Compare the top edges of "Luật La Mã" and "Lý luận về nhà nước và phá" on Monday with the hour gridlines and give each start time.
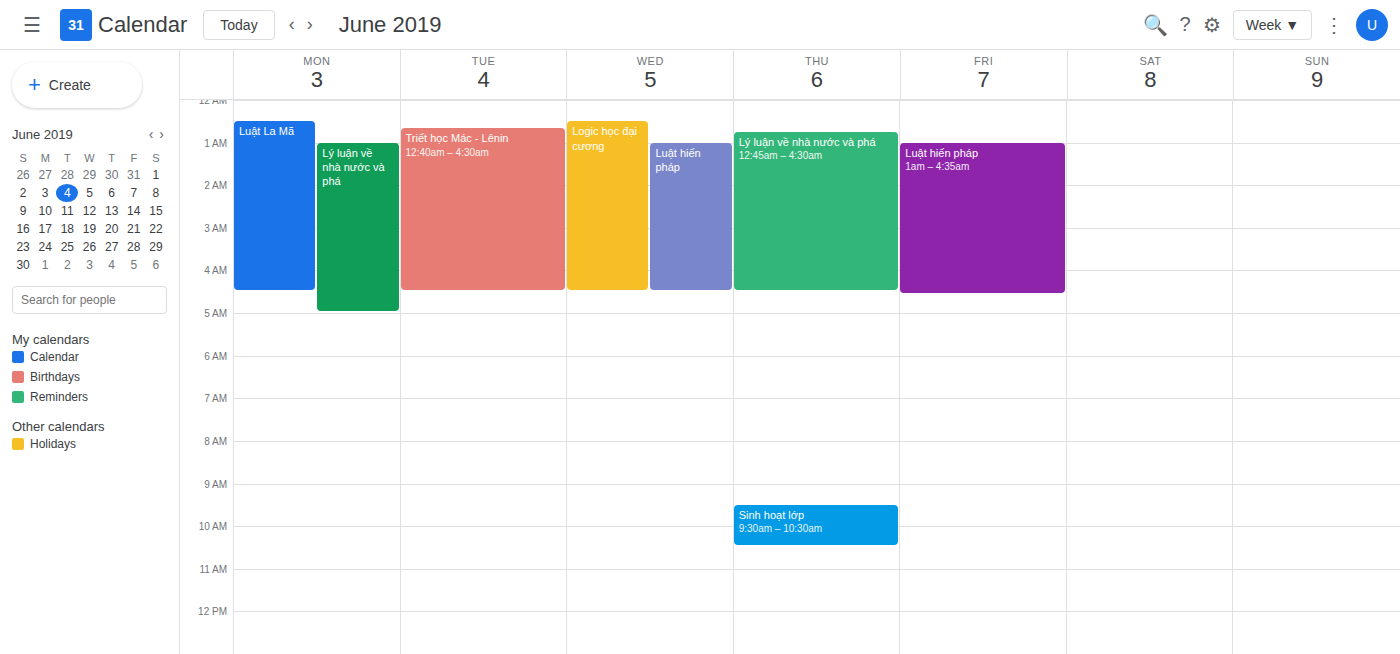
"Luật La Mã": 12:30 AM, halfway between the 12 AM and 1 AM lines. "Lý luận về nhà nước và phá": 1:00 AM, exactly on the 1 AM line.